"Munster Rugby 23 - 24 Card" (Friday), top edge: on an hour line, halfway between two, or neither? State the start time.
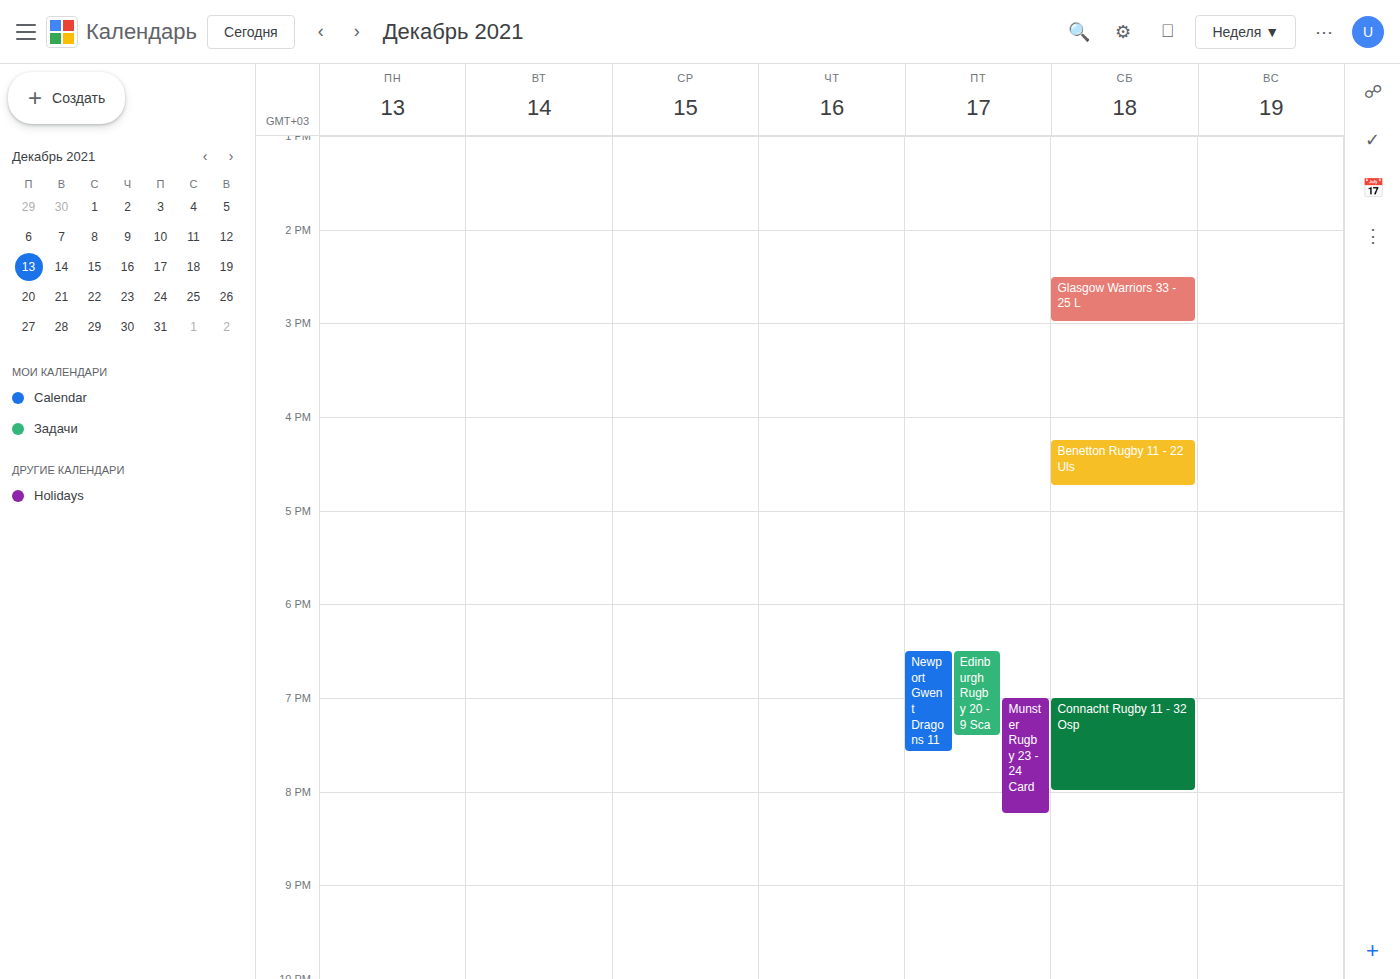
7:00 PM -- exactly on the 7 PM line.